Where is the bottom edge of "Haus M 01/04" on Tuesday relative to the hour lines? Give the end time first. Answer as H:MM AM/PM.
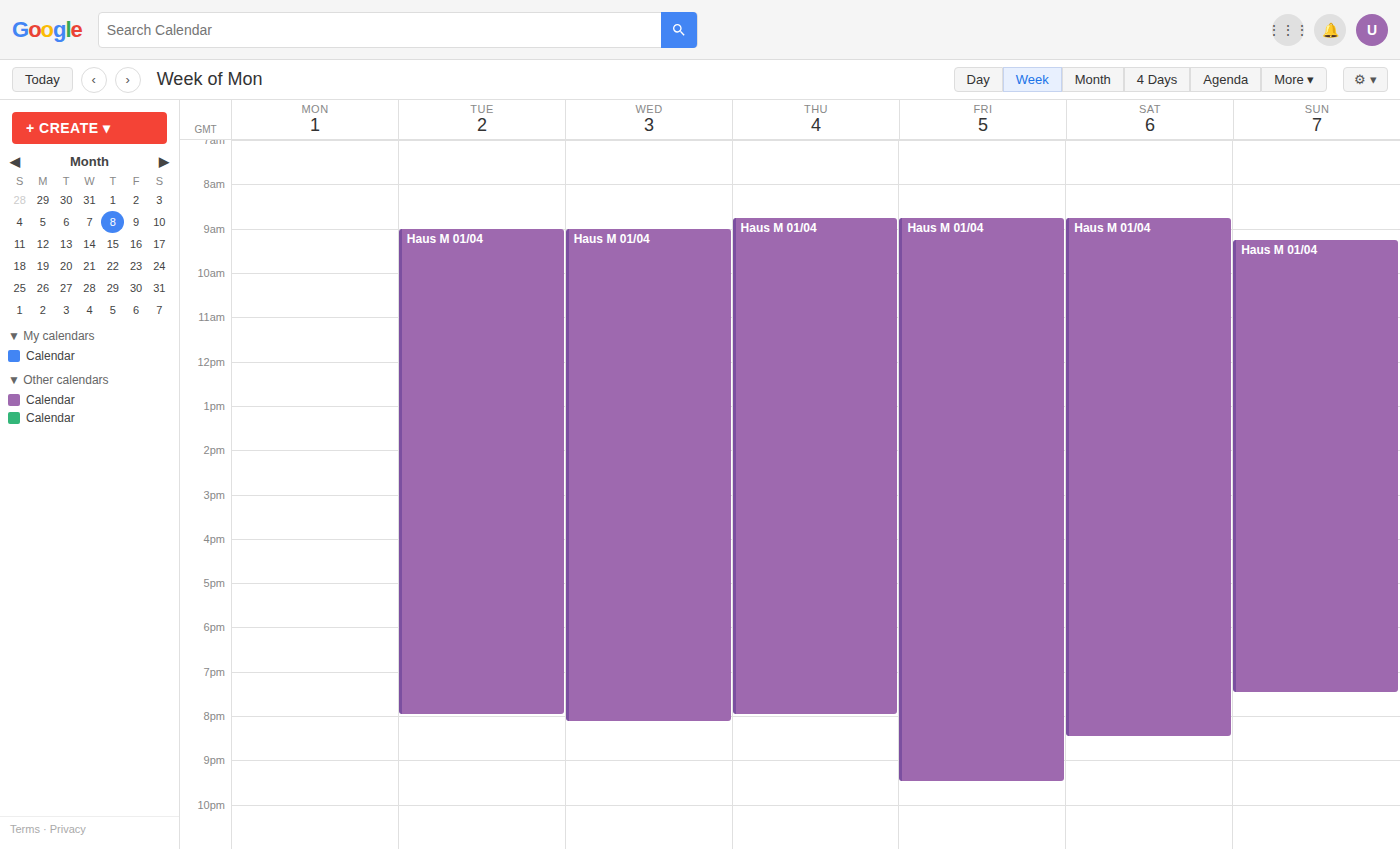
8:00 PM -- exactly on the 8 PM line.